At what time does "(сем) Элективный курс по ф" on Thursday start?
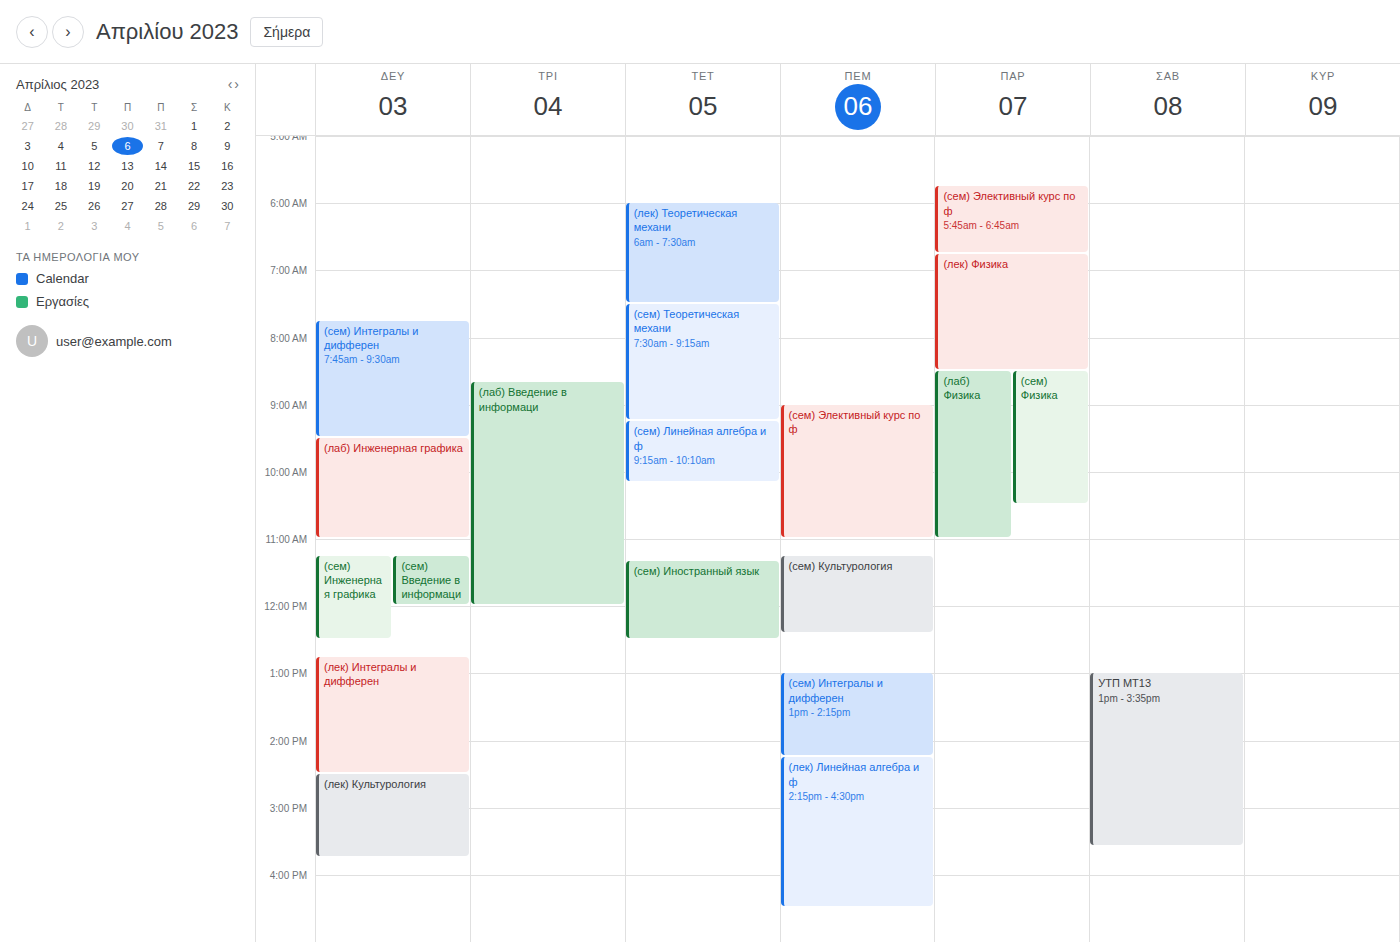
09:00